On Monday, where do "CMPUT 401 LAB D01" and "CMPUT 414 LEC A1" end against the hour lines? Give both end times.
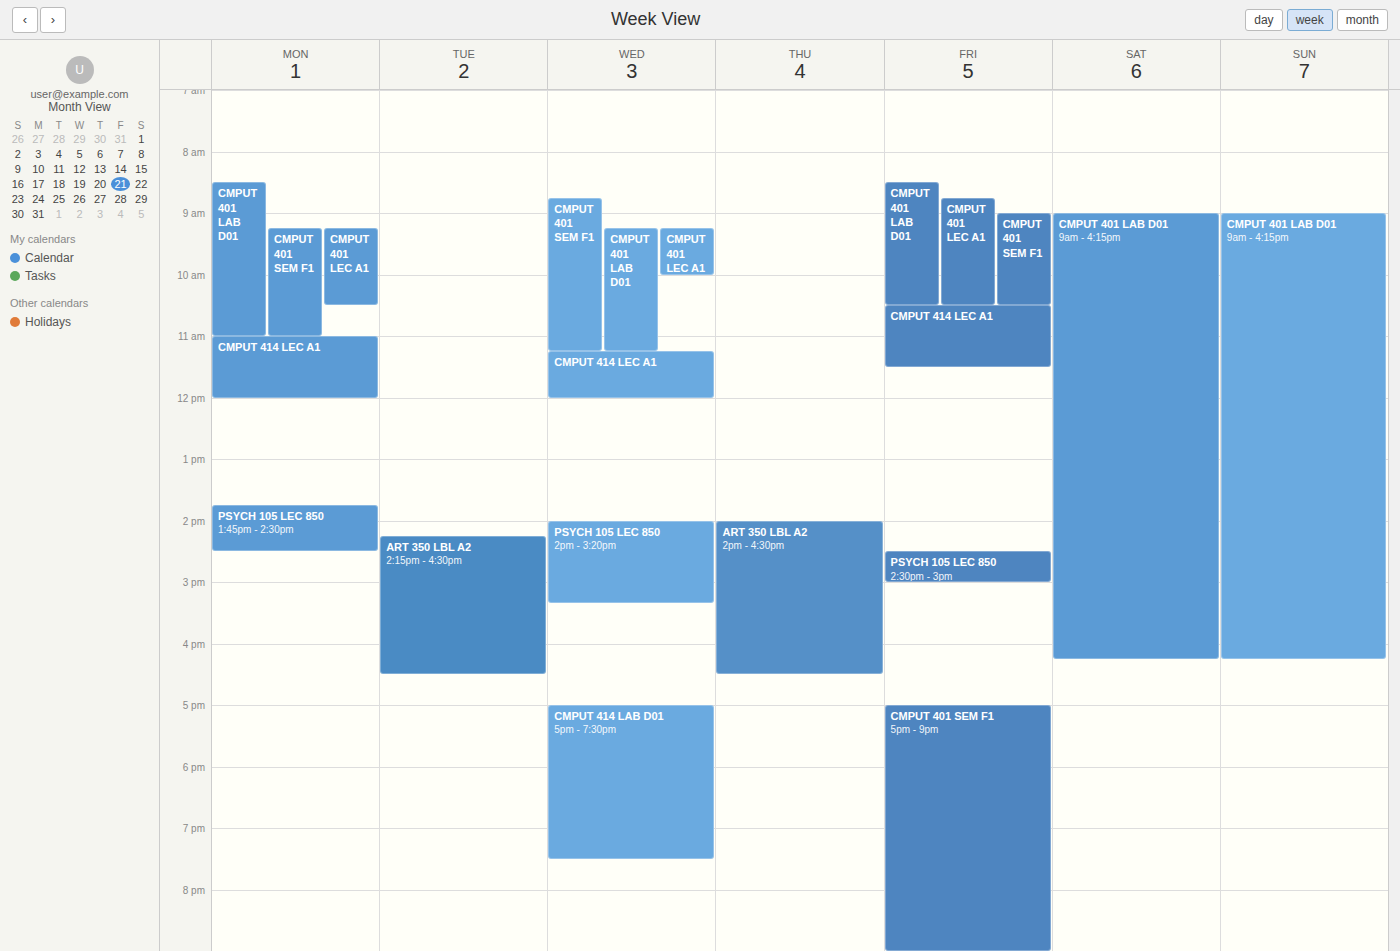
"CMPUT 401 LAB D01": 11:00 AM, exactly on the 11 AM line. "CMPUT 414 LEC A1": 12:00 PM, exactly on the 12 PM line.